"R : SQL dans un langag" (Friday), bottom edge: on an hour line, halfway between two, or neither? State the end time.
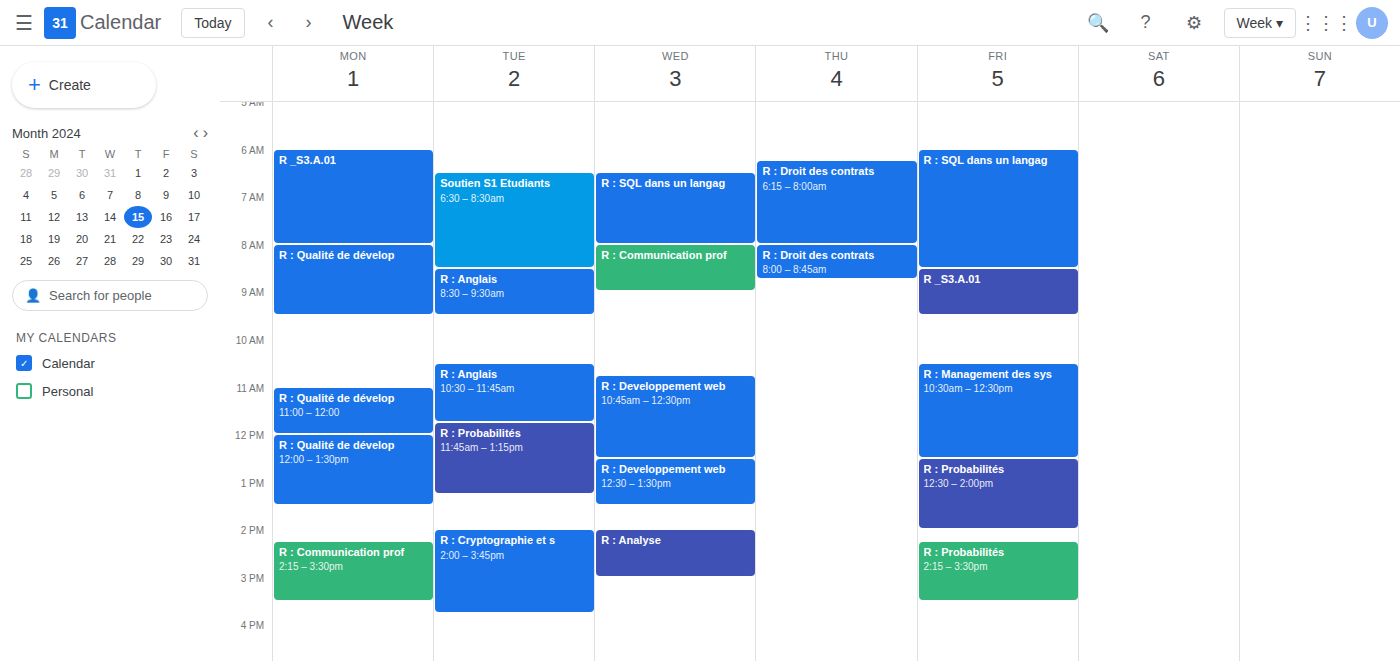
8:30 AM -- halfway between the 8 AM and 9 AM lines.